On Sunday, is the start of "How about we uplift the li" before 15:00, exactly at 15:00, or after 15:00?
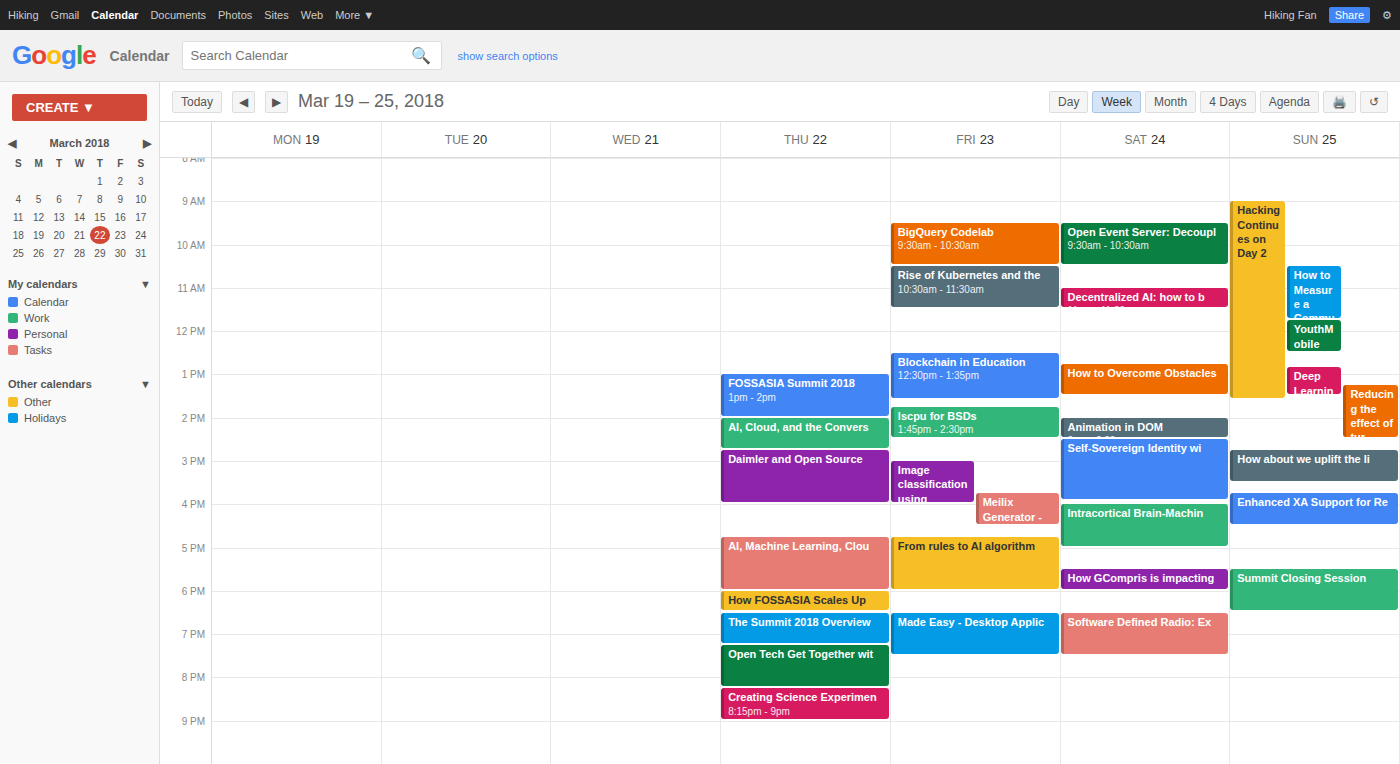
14:45 -- before 15:00, 15 minutes above the 15:00 line.